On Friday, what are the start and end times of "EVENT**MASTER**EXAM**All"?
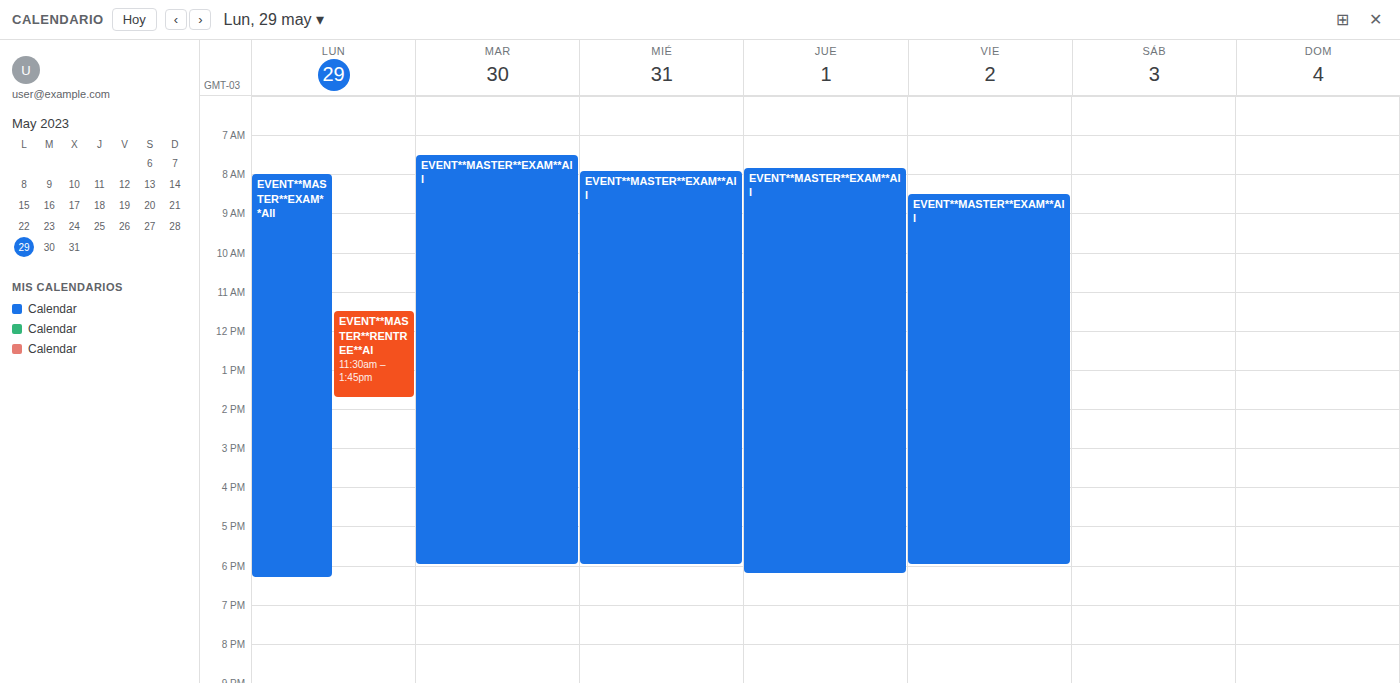
8:30 AM to 6:00 PM